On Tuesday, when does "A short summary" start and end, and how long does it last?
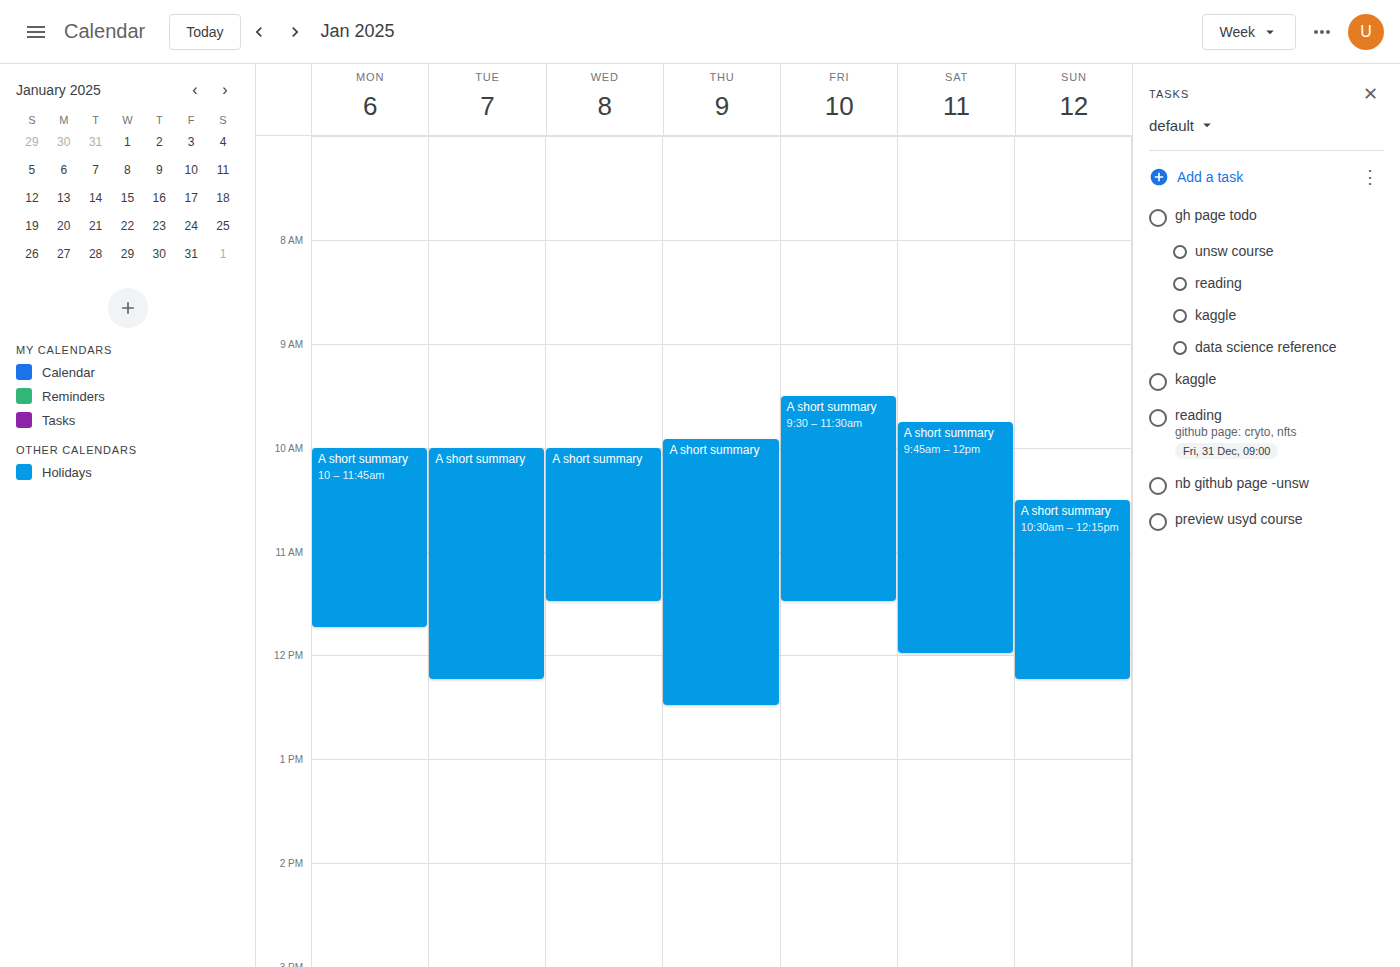
10:00 AM to 12:15 PM, 2 hours 15 minutes